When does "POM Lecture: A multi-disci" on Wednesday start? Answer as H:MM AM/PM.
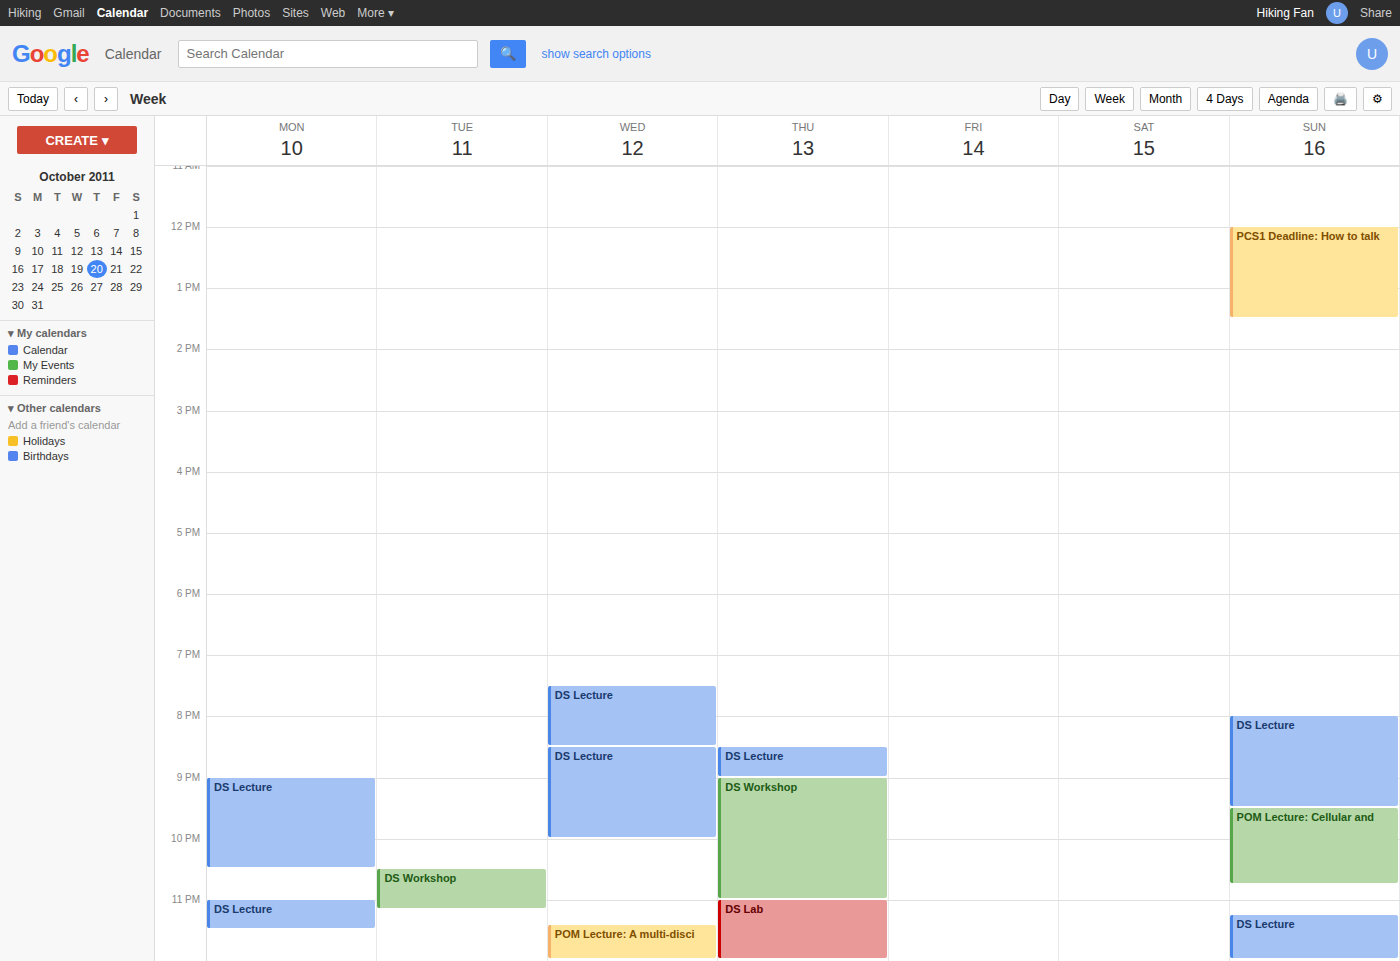
11:25 PM